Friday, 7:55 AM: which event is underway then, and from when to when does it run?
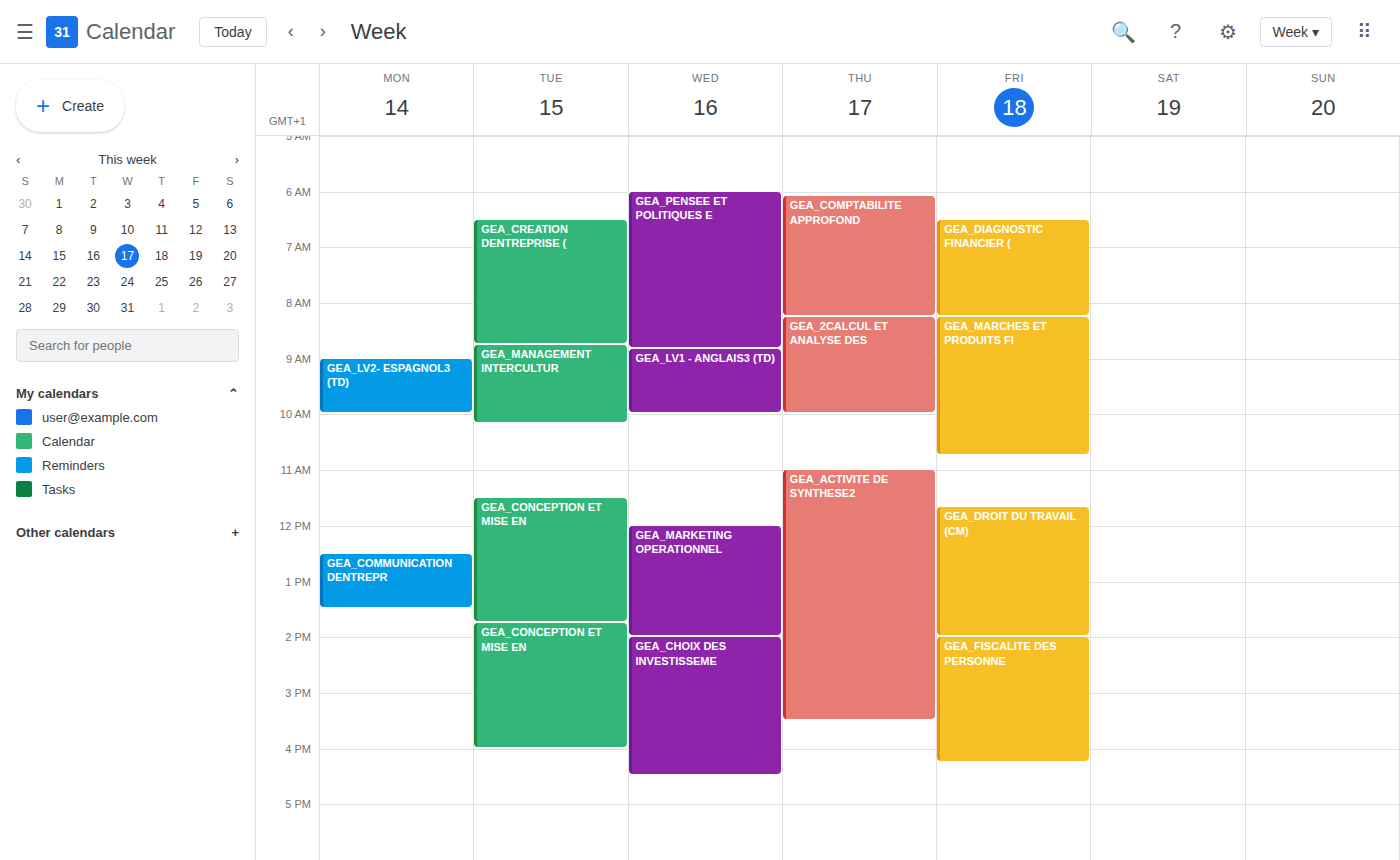
"GEA_DIAGNOSTIC FINANCIER (", 6:30 AM to 8:15 AM